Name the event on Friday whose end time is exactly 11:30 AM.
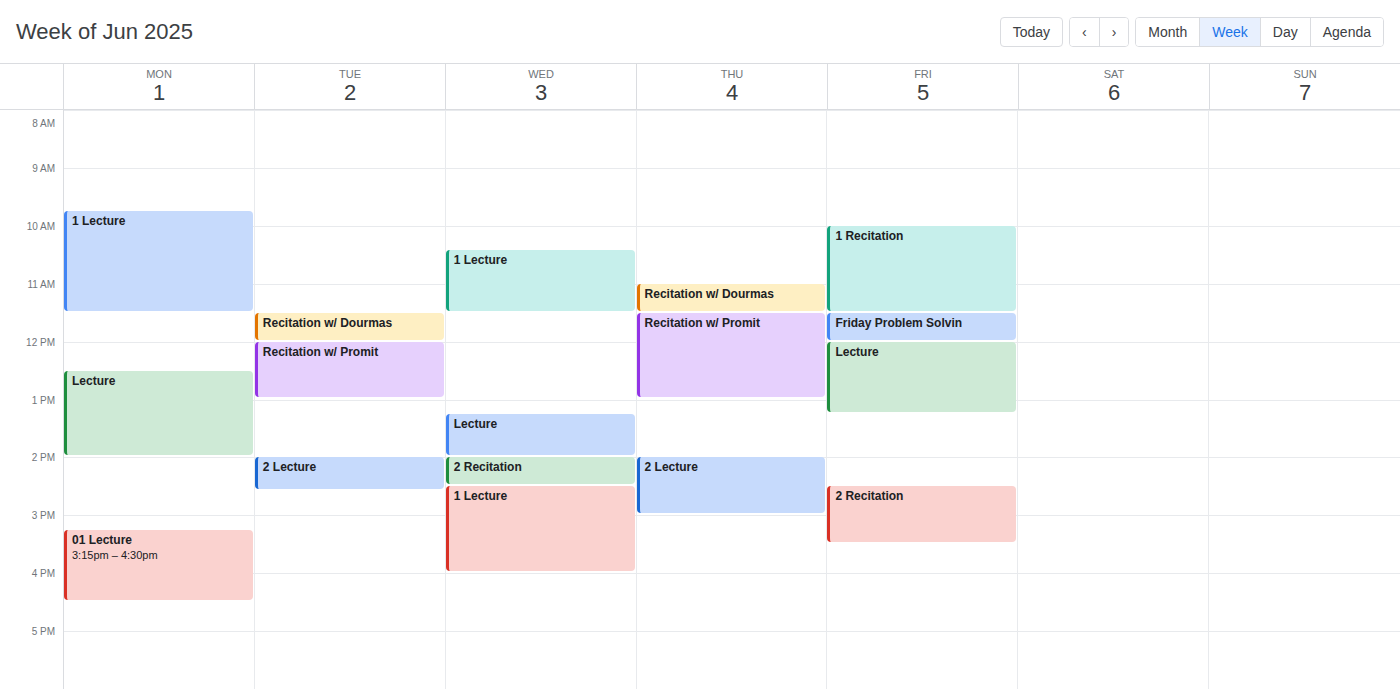
"1 Recitation"